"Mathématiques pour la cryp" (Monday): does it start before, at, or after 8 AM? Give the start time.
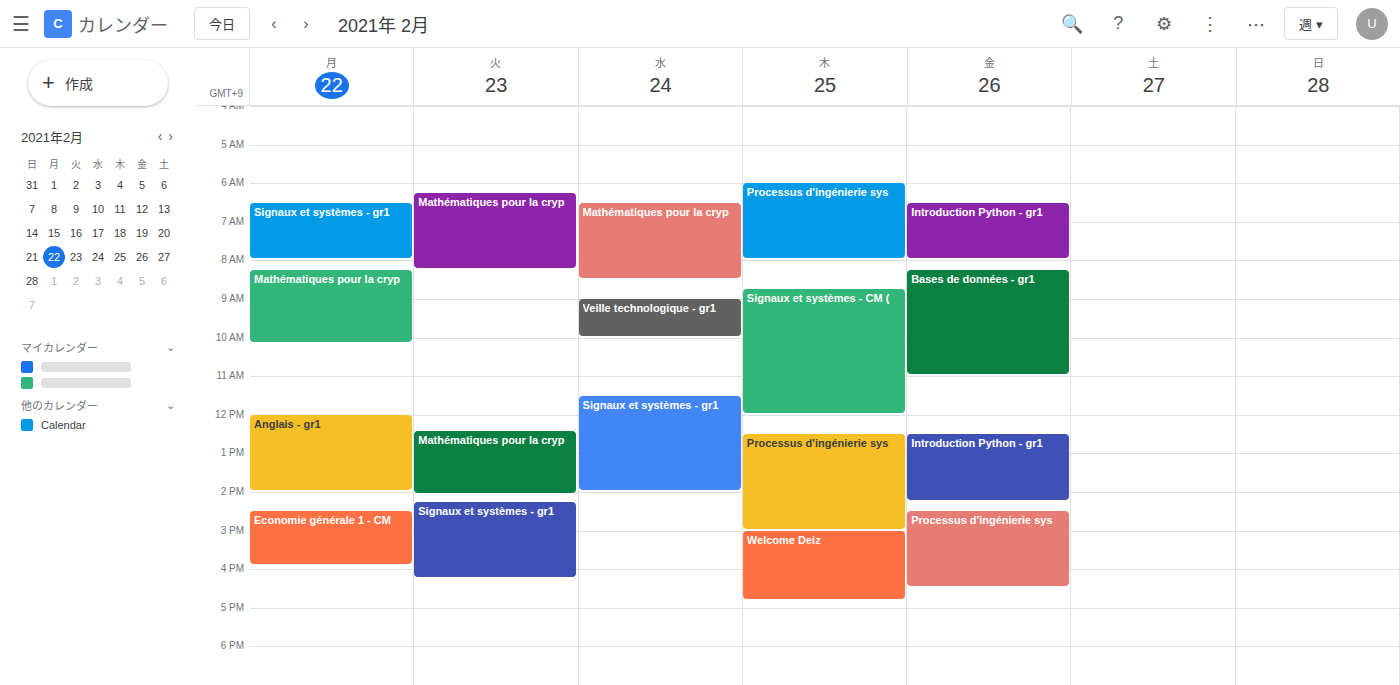
8:15 AM -- after 8 AM, 15 minutes below the 8 AM line.